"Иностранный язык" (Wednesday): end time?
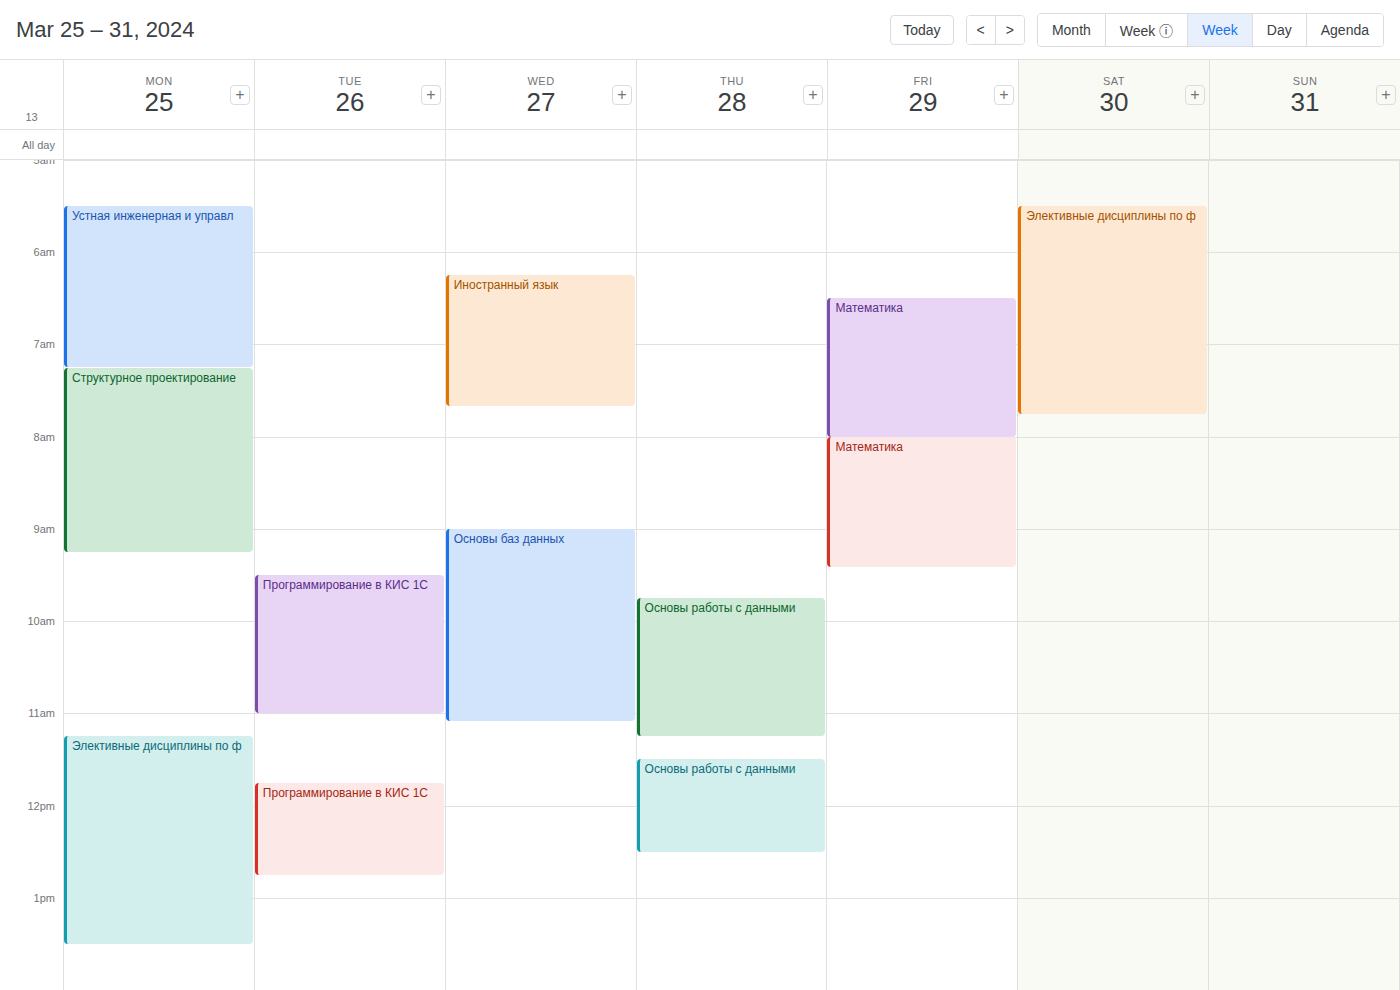
07:40